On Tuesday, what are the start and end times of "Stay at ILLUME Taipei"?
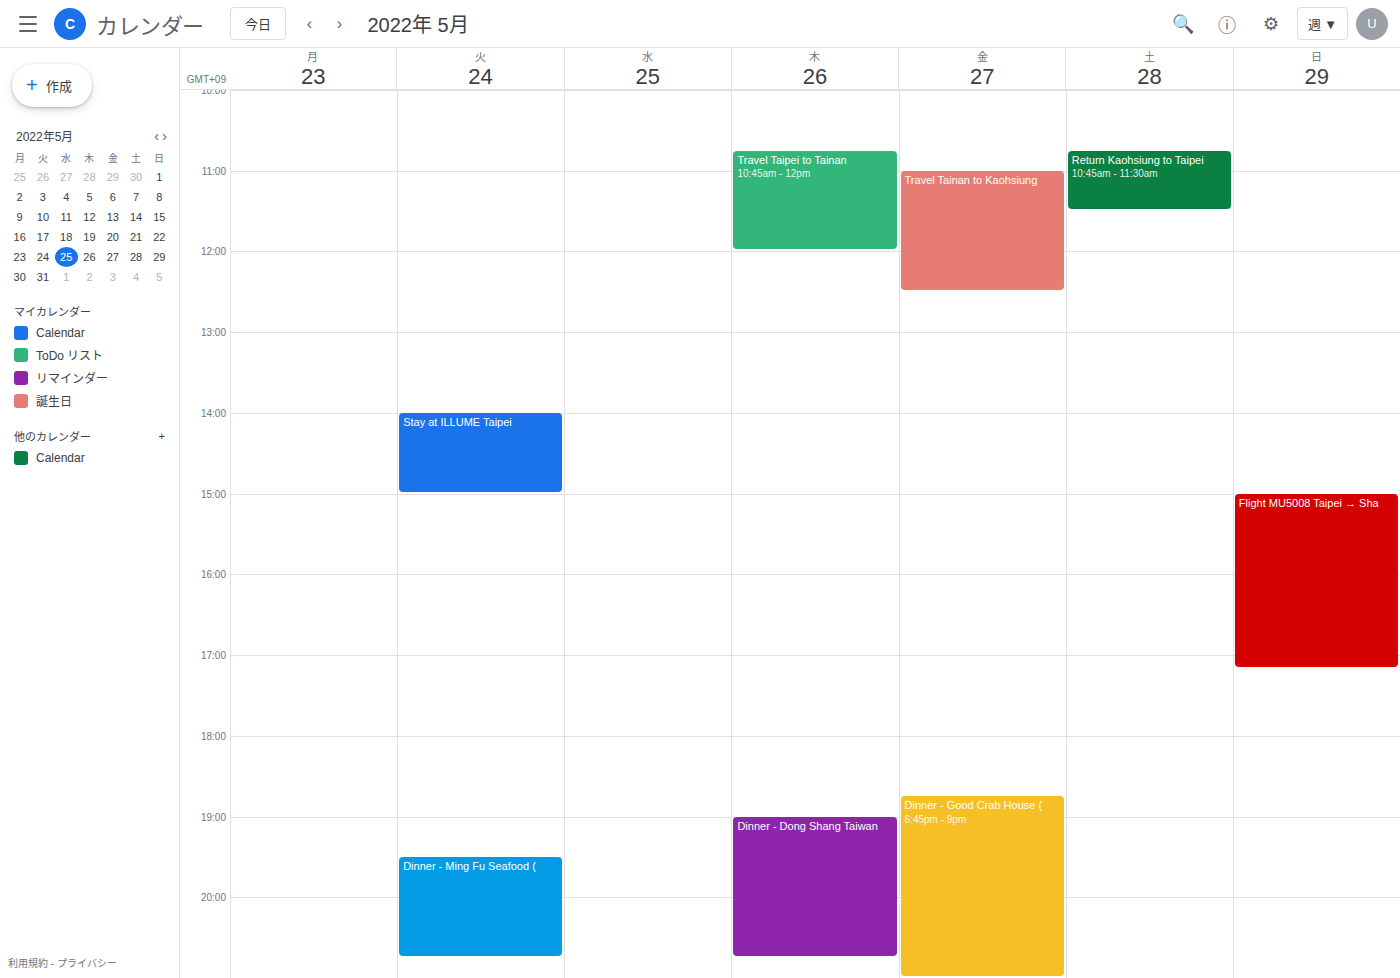
2:00 PM to 3:00 PM